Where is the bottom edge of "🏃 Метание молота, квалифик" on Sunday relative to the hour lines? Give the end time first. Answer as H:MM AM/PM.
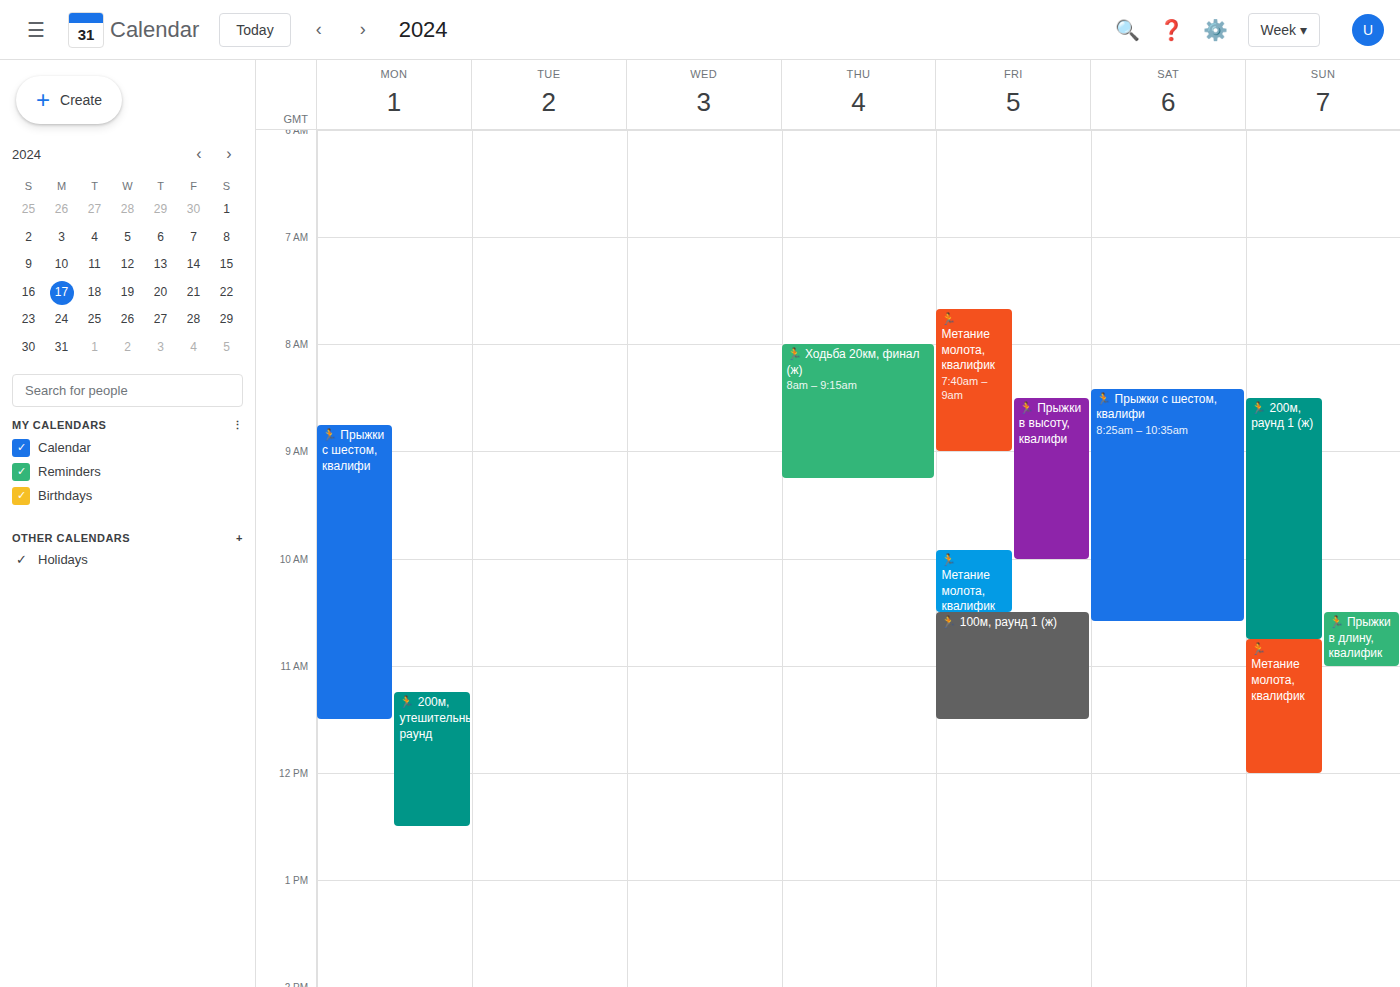
12:00 PM -- exactly on the 12 PM line.